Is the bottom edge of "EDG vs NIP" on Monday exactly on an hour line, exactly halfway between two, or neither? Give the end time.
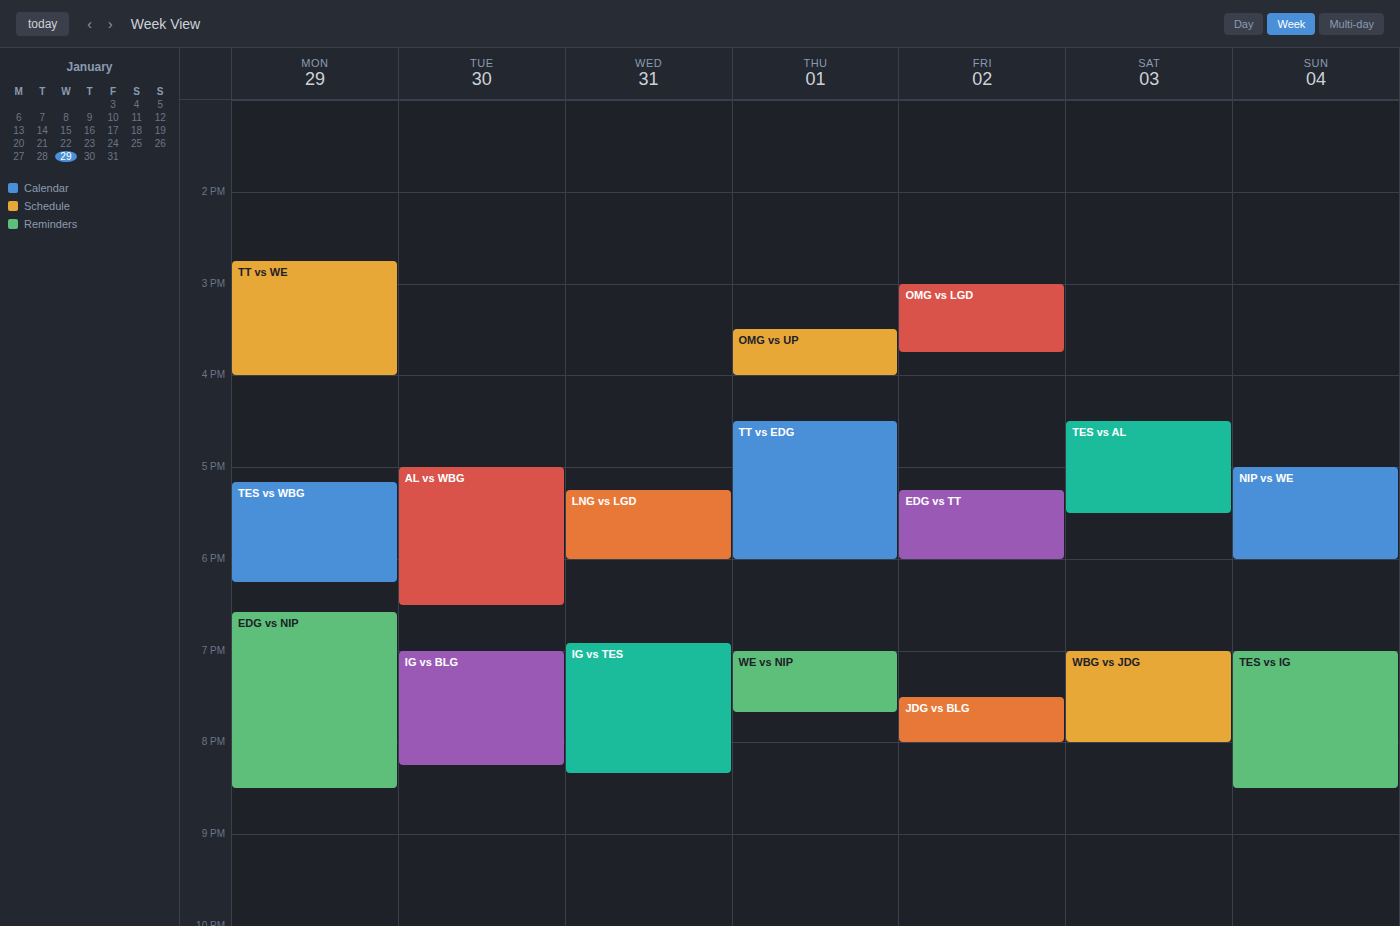
8:30 PM -- halfway between the 8 PM and 9 PM lines.